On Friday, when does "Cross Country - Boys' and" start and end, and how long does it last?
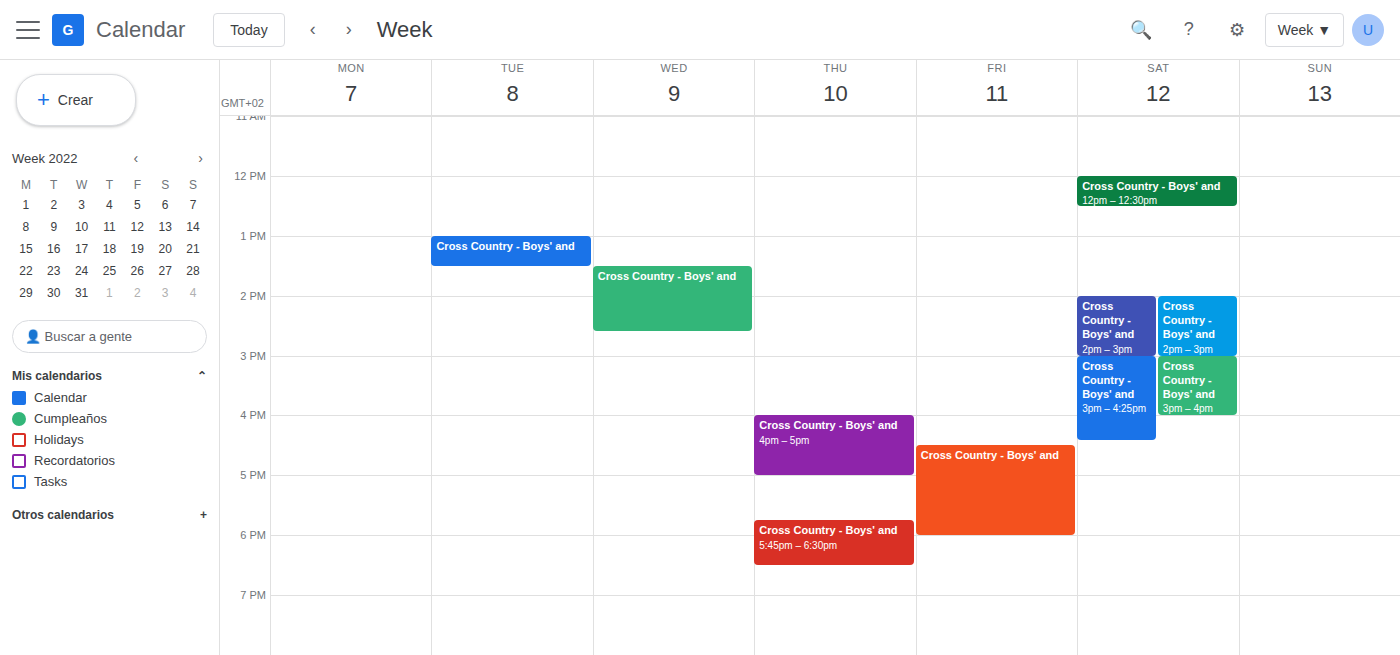
16:30 to 18:00, 1 hour 30 minutes